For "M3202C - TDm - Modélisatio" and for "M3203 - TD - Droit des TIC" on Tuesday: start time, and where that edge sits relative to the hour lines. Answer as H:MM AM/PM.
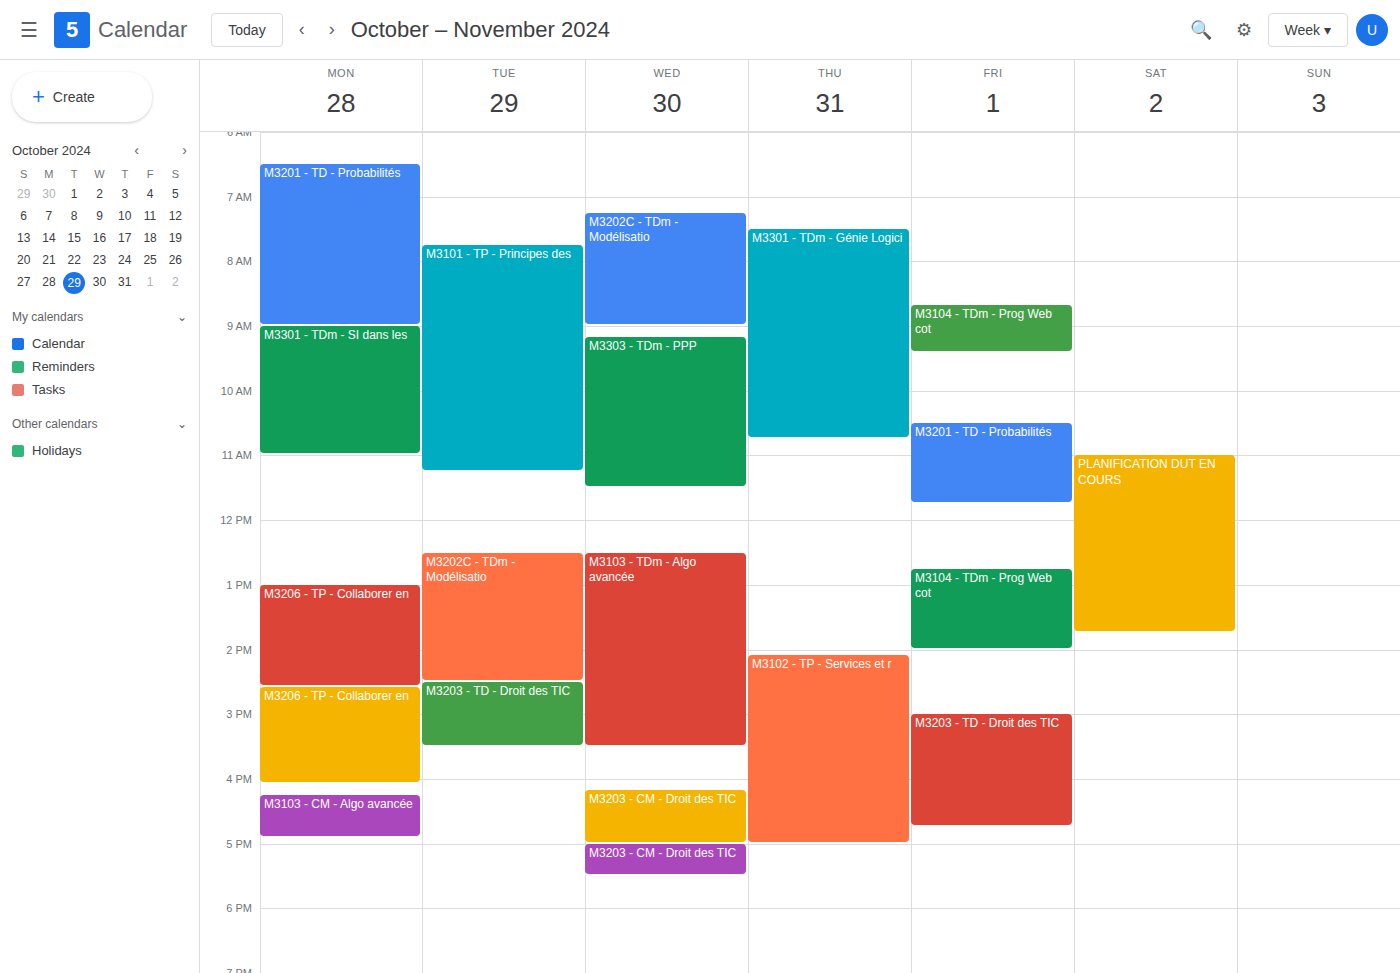
"M3202C - TDm - Modélisatio": 12:30 PM, halfway between the 12 PM and 1 PM lines. "M3203 - TD - Droit des TIC": 2:30 PM, halfway between the 2 PM and 3 PM lines.